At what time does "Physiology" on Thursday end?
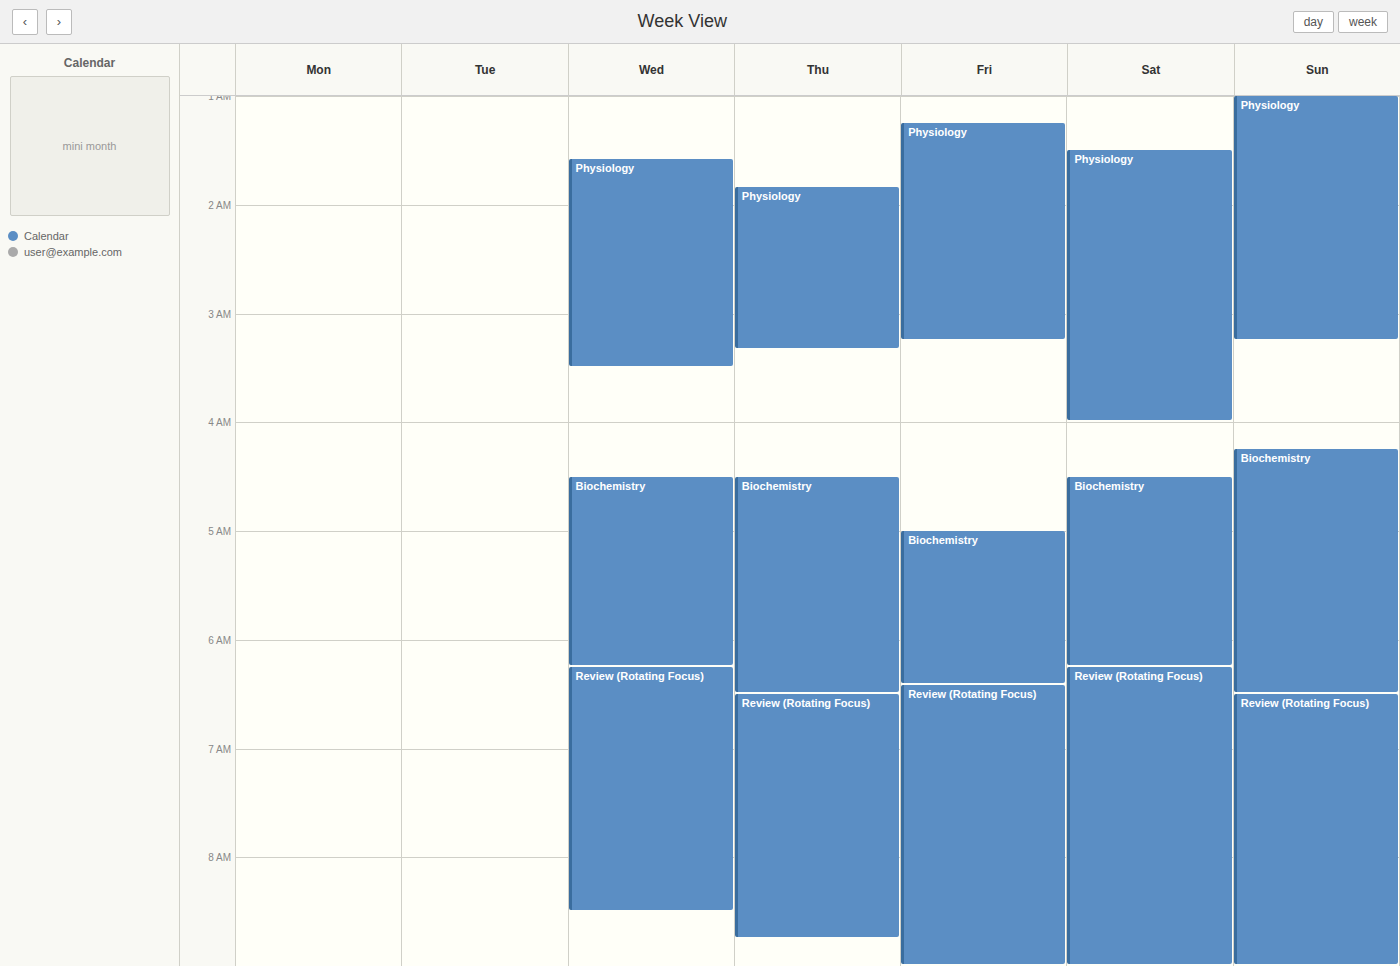
3:20 AM